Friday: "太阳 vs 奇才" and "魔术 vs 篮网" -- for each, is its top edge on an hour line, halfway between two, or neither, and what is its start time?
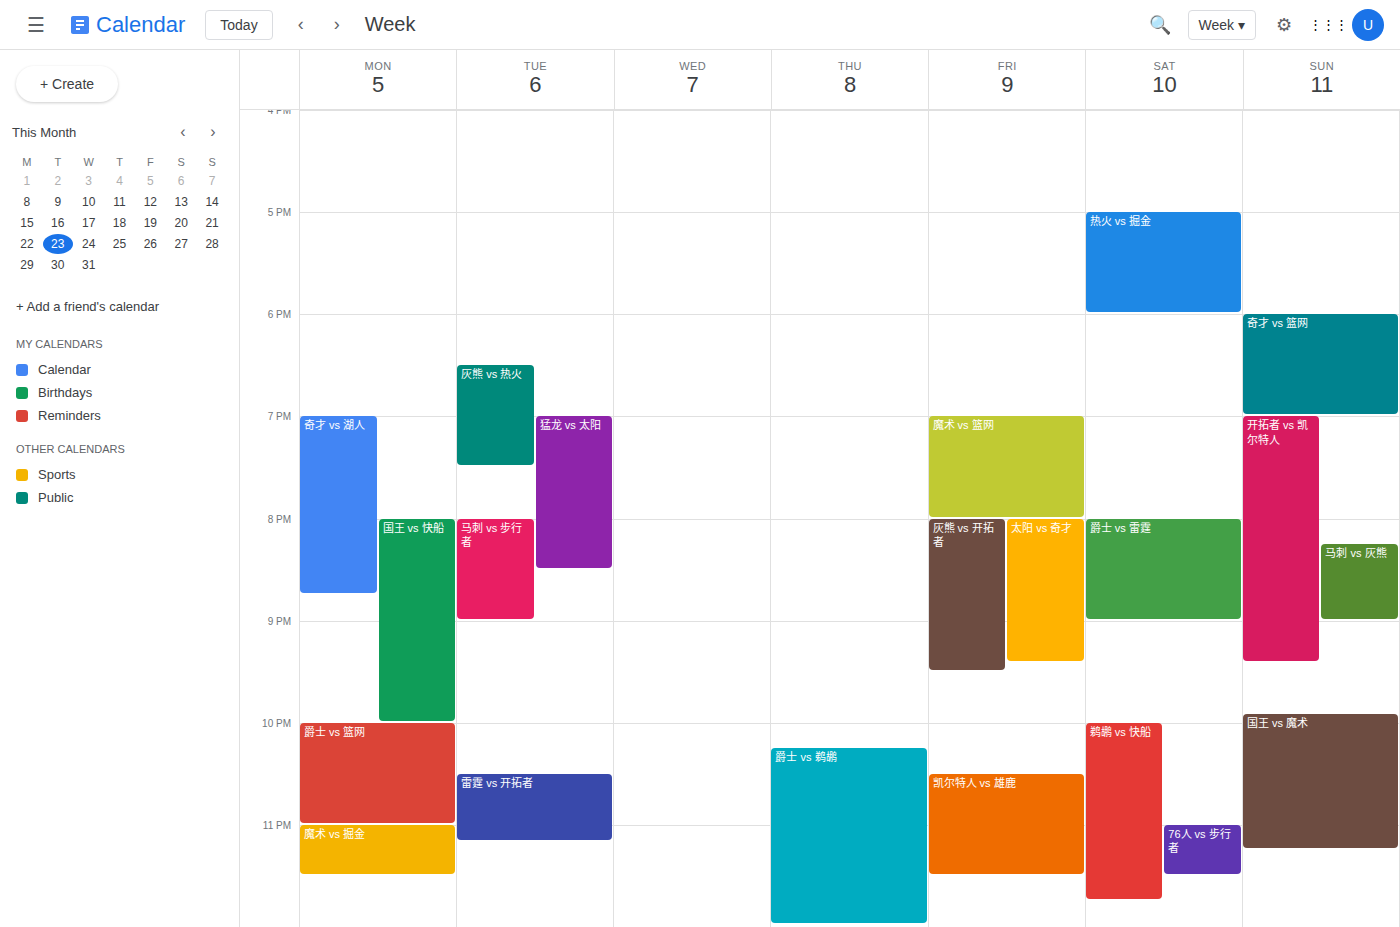
"太阳 vs 奇才": 8:00 PM, exactly on the 8 PM line. "魔术 vs 篮网": 7:00 PM, exactly on the 7 PM line.